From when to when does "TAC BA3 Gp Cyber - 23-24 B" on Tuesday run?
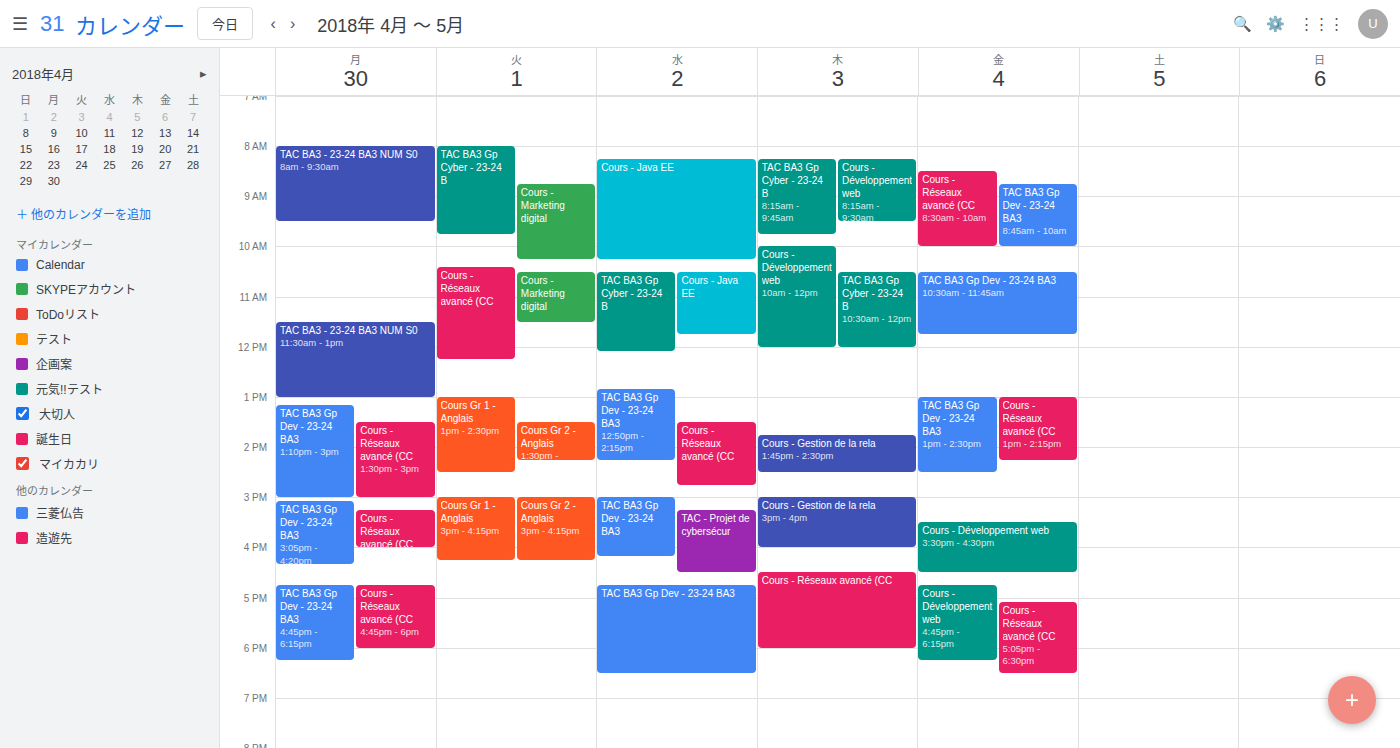
8:00 AM to 9:45 AM